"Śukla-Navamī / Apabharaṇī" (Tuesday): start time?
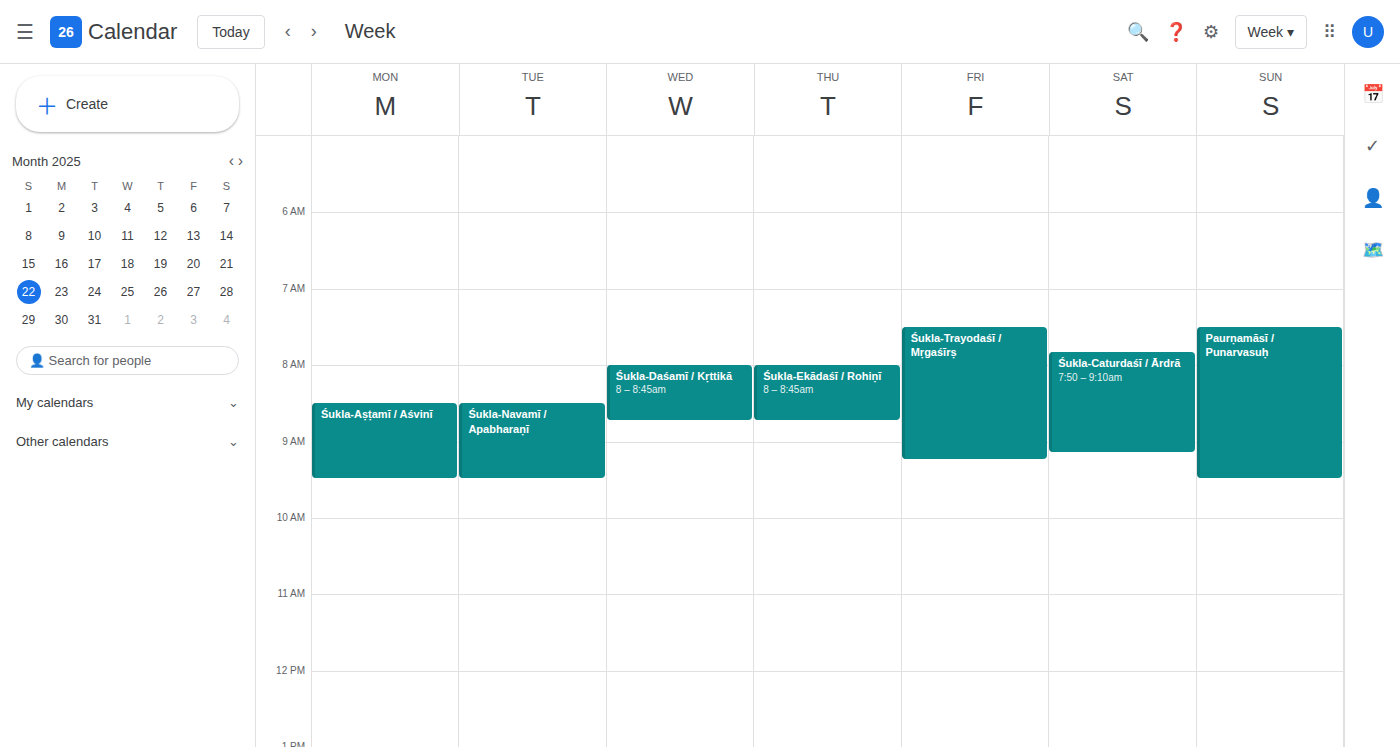
8:30 AM